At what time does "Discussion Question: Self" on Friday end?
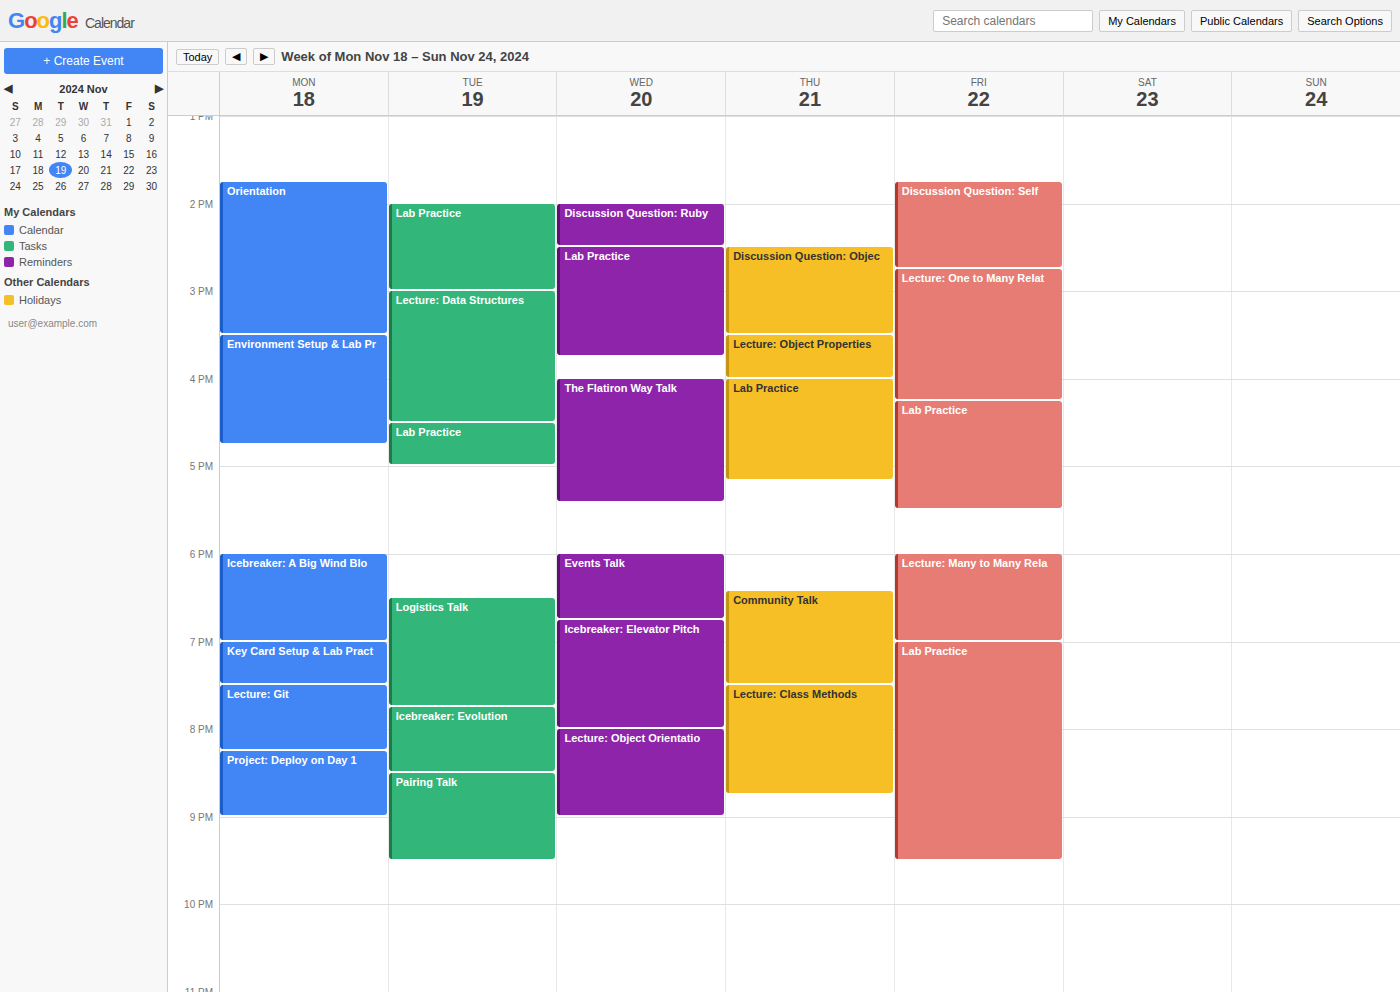
2:45 PM